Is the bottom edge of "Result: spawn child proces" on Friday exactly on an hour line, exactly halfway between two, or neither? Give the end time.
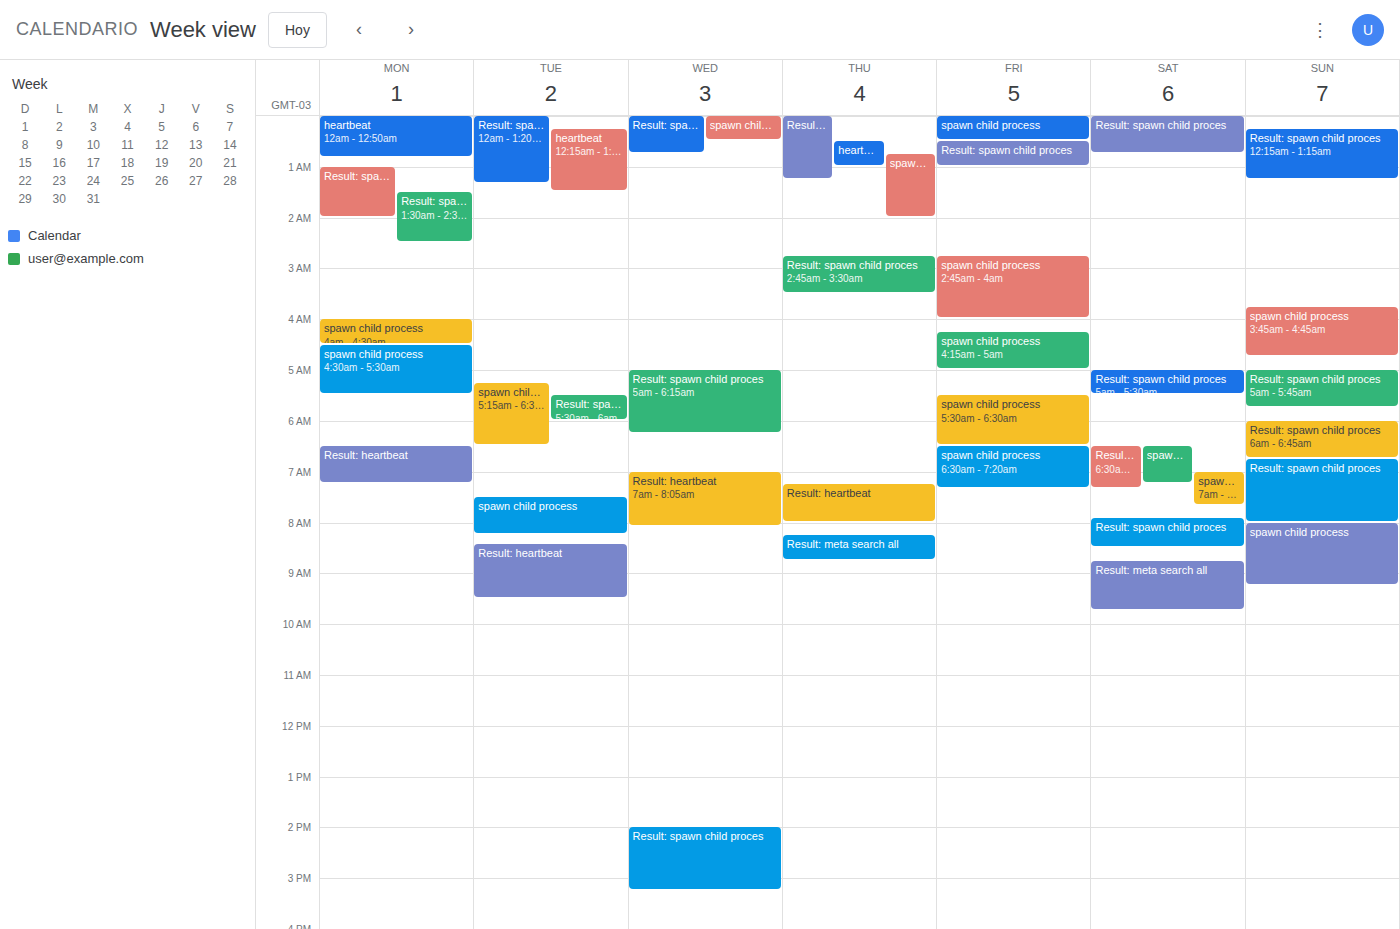
1:00 AM -- exactly on the 1 AM line.